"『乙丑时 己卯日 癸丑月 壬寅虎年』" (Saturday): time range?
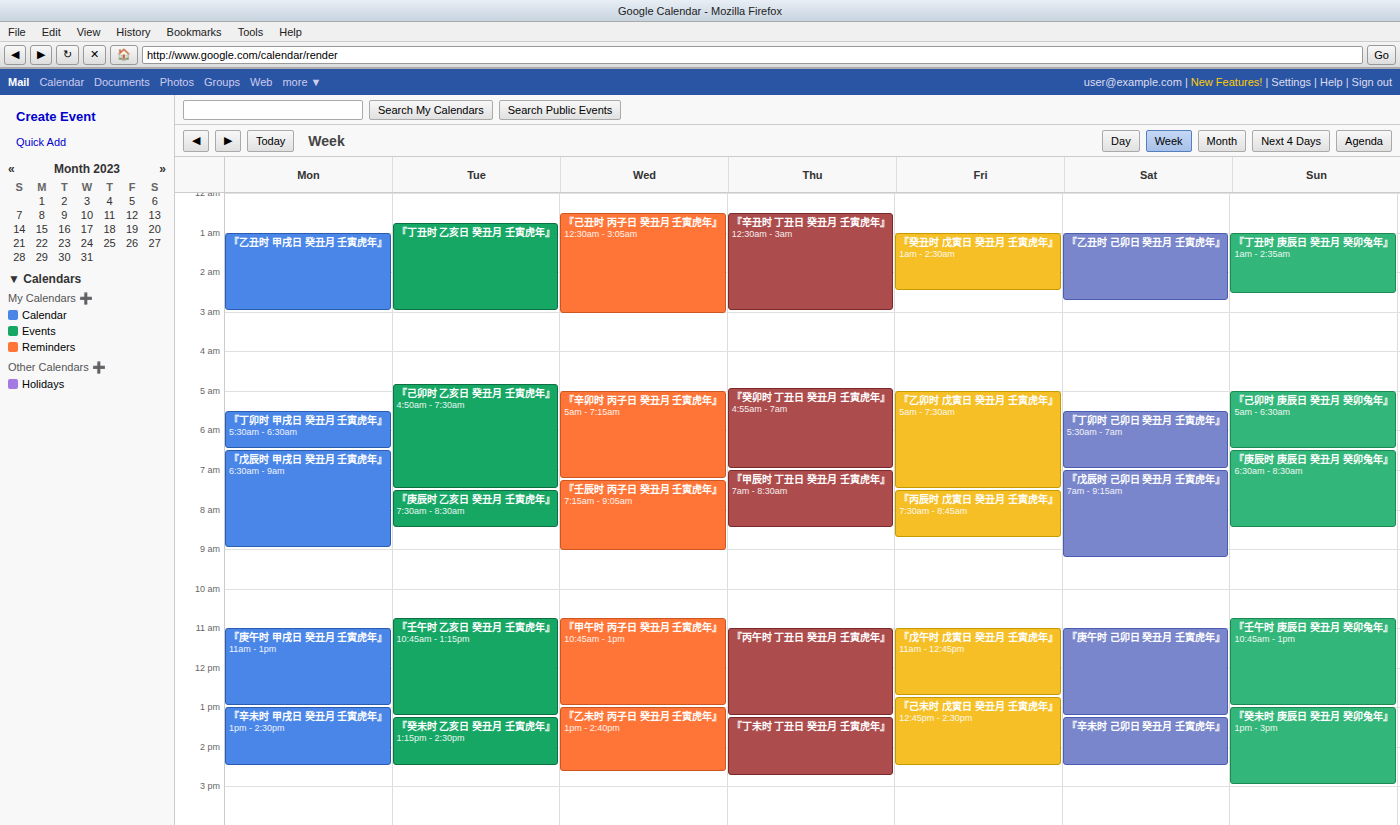
1:00 AM to 2:45 AM